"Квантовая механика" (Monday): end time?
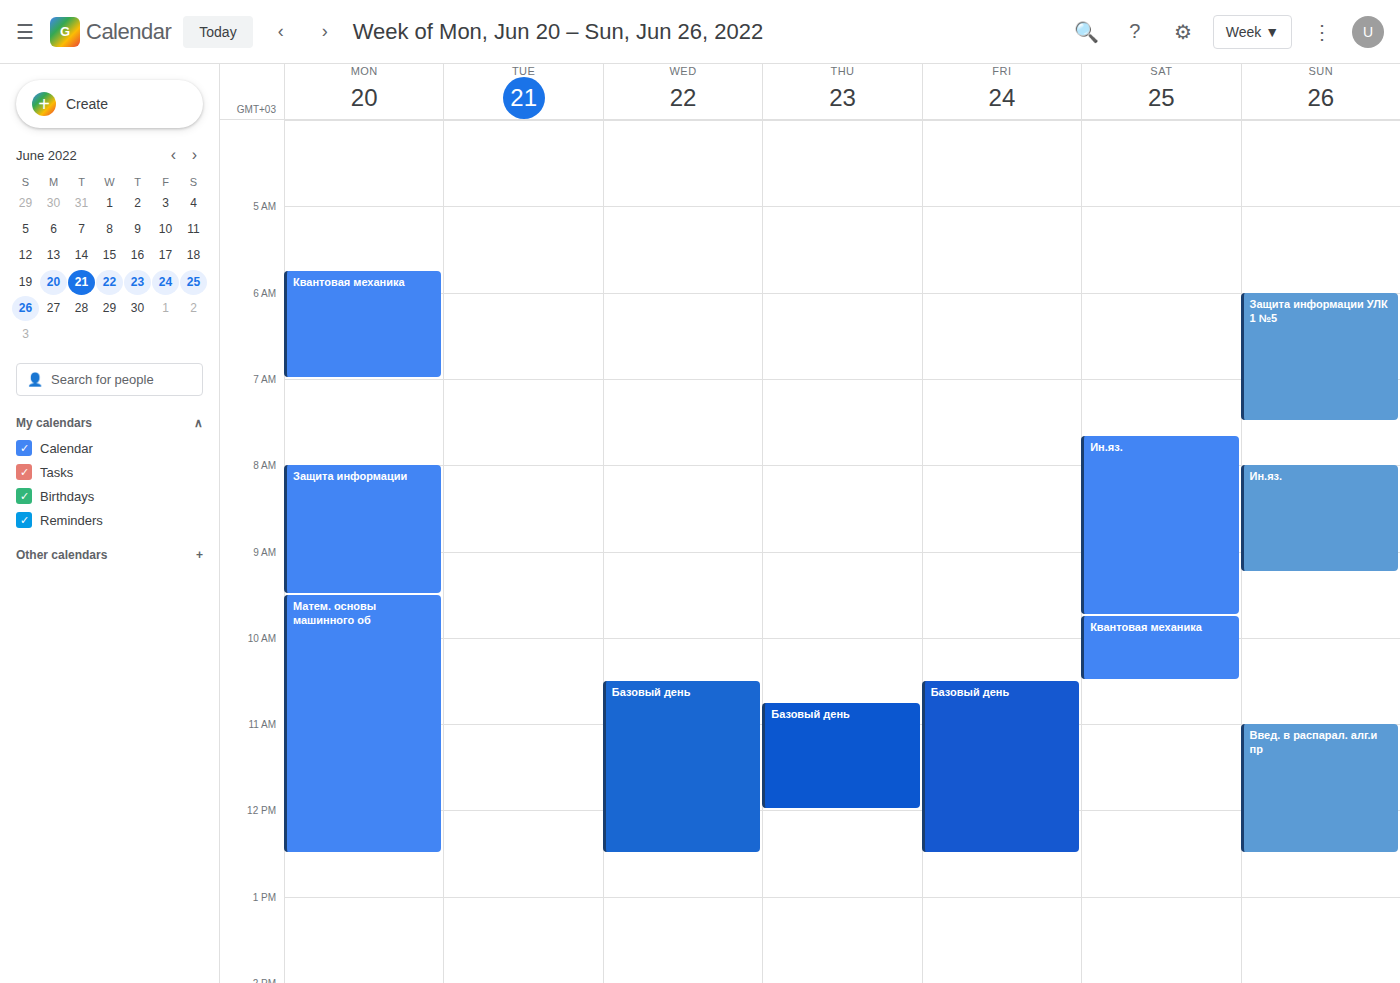
7:00 AM